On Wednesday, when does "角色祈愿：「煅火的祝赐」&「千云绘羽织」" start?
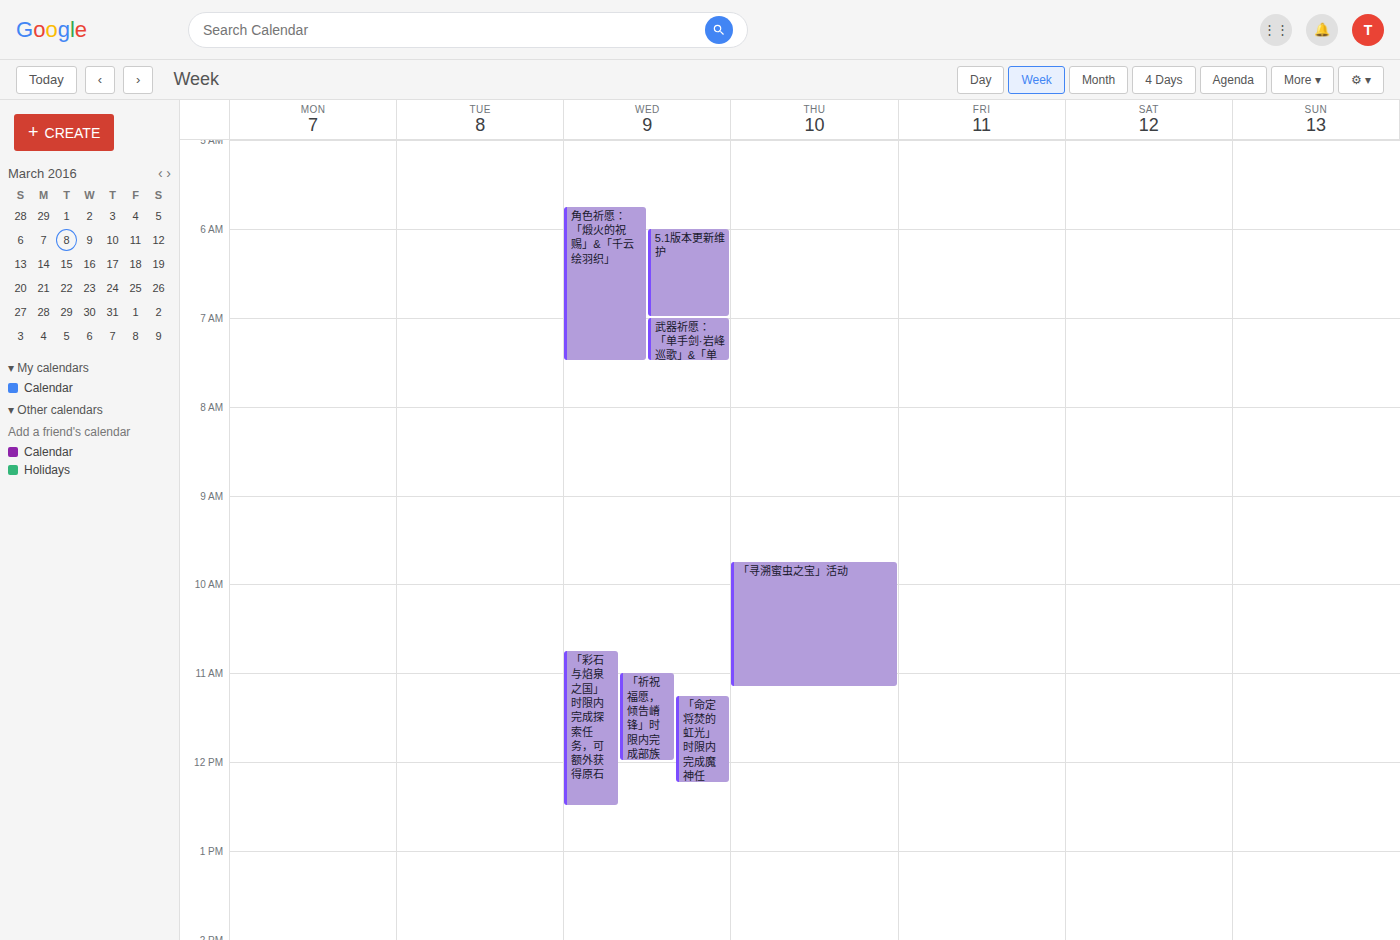
5:45 AM